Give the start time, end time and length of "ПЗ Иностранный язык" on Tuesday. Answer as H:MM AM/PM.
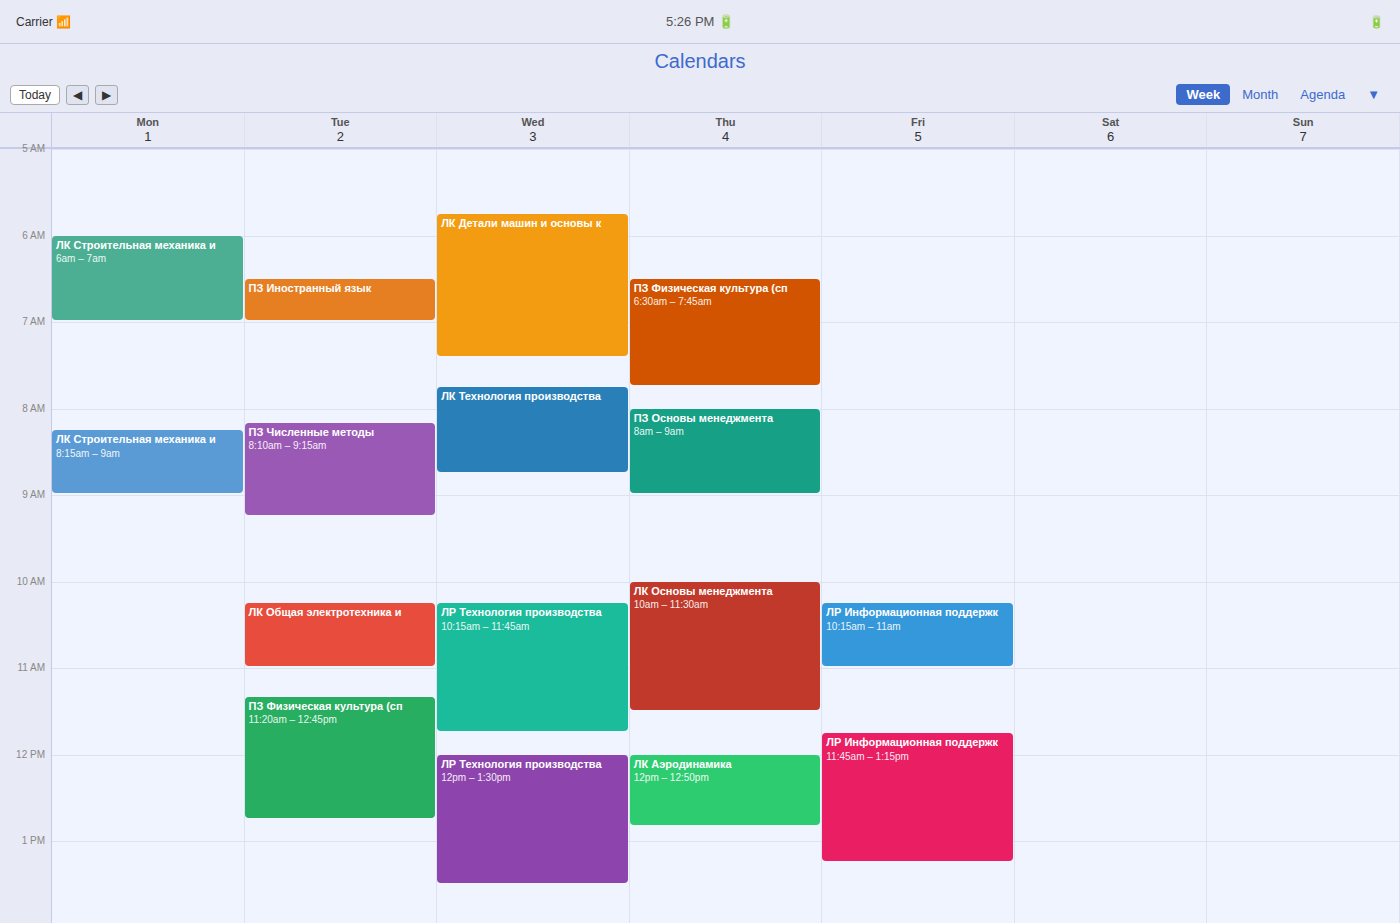
6:30 AM to 7:00 AM, 30 minutes